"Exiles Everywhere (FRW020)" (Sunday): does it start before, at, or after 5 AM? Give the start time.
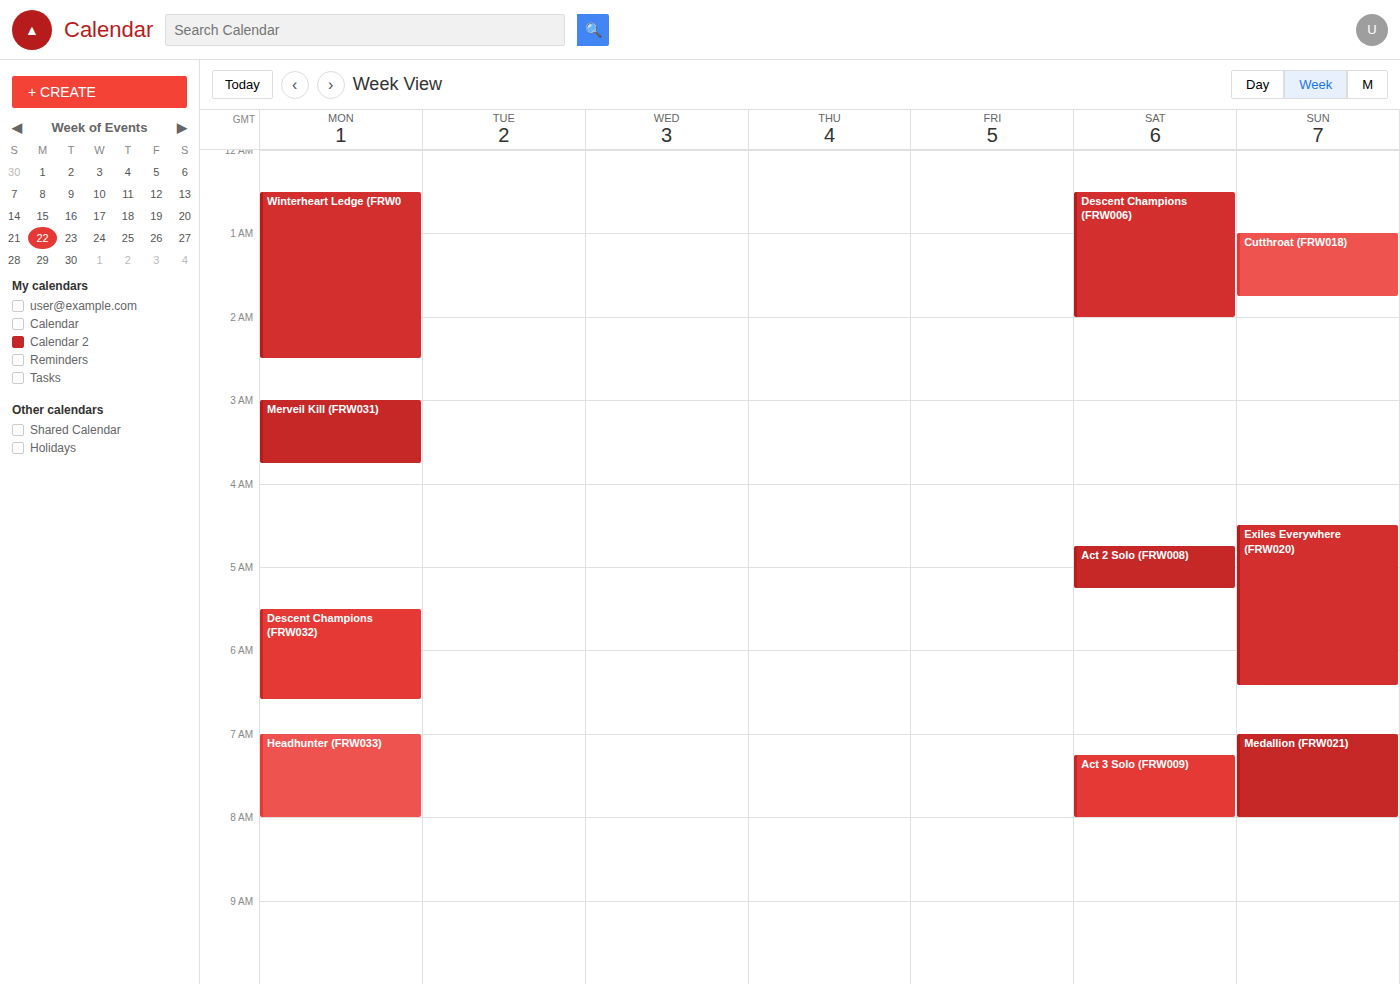
4:30 AM -- before 5 AM, 30 minutes above the 5 AM line.